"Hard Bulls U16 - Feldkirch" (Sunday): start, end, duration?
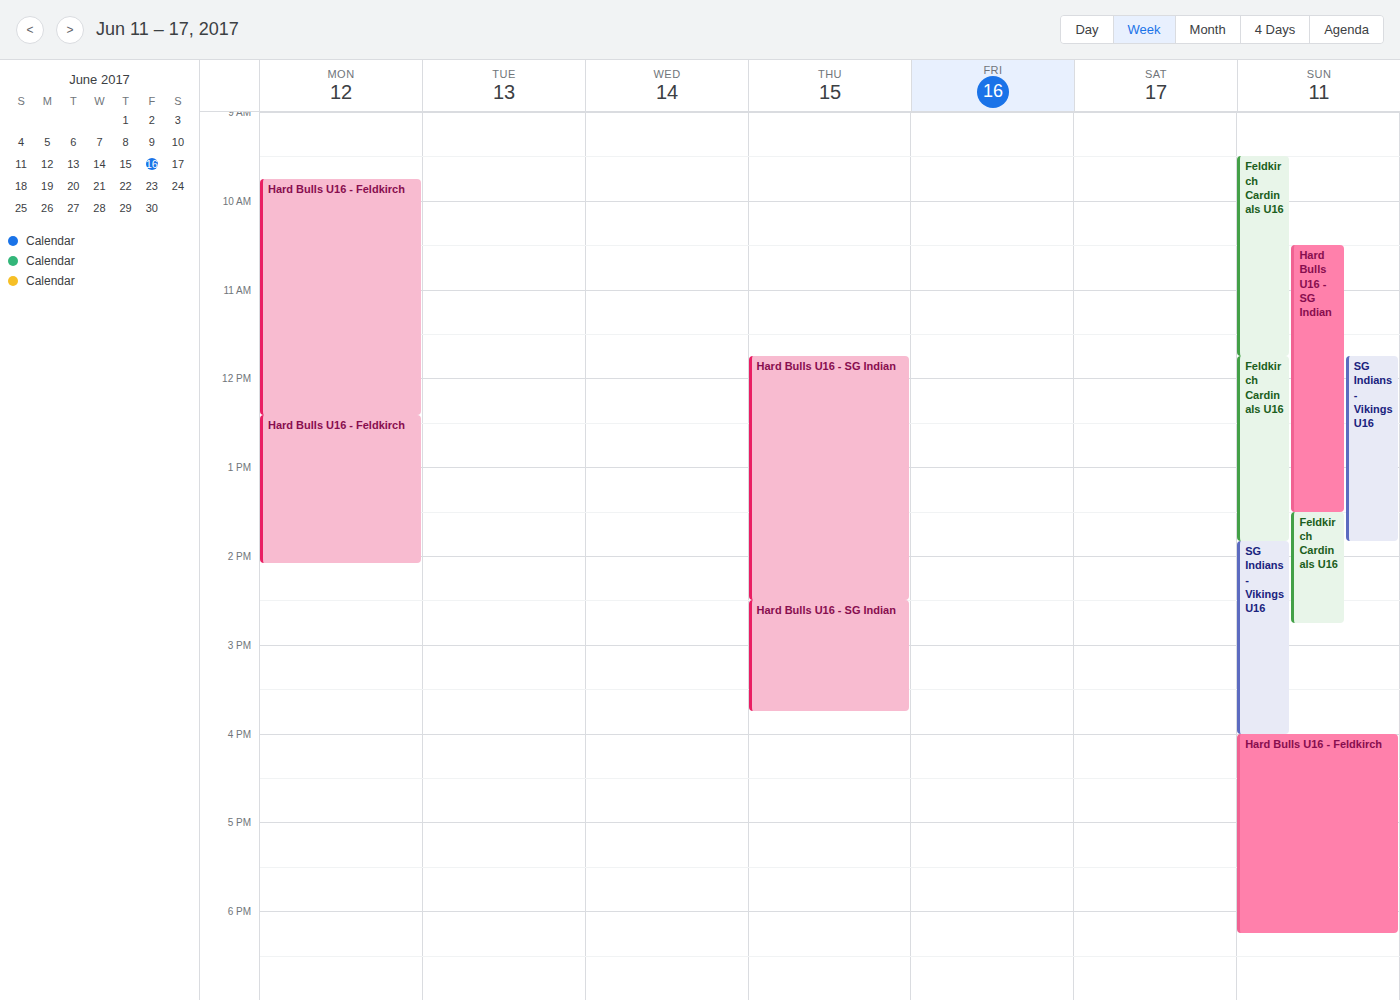
4:00 PM to 6:15 PM, 2 hours 15 minutes